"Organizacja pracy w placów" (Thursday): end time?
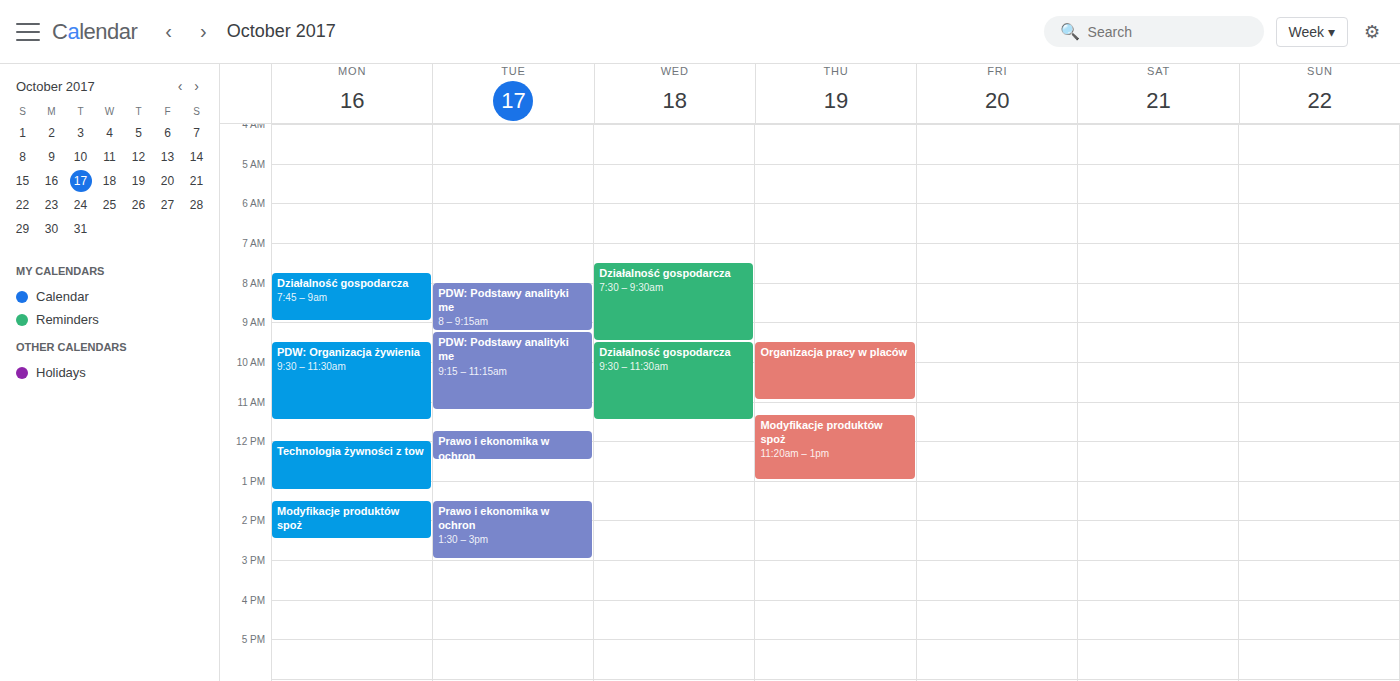
11:00 AM